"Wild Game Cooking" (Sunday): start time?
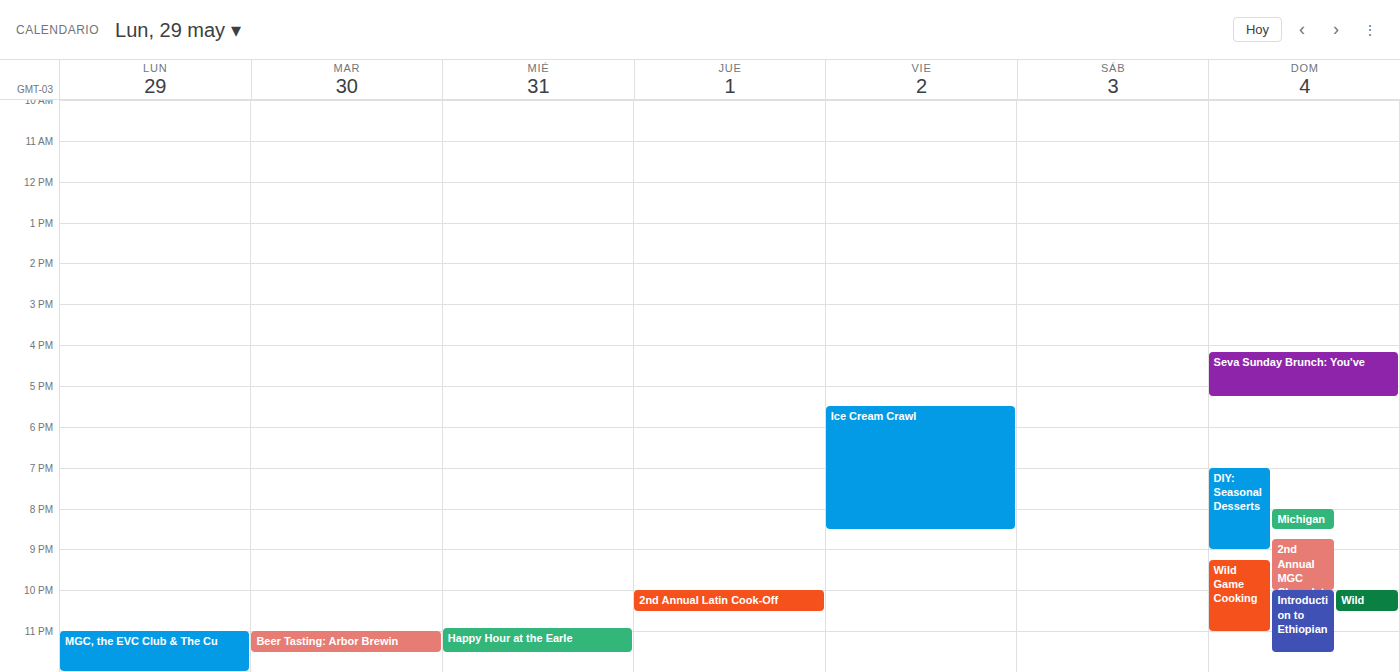
9:15 PM